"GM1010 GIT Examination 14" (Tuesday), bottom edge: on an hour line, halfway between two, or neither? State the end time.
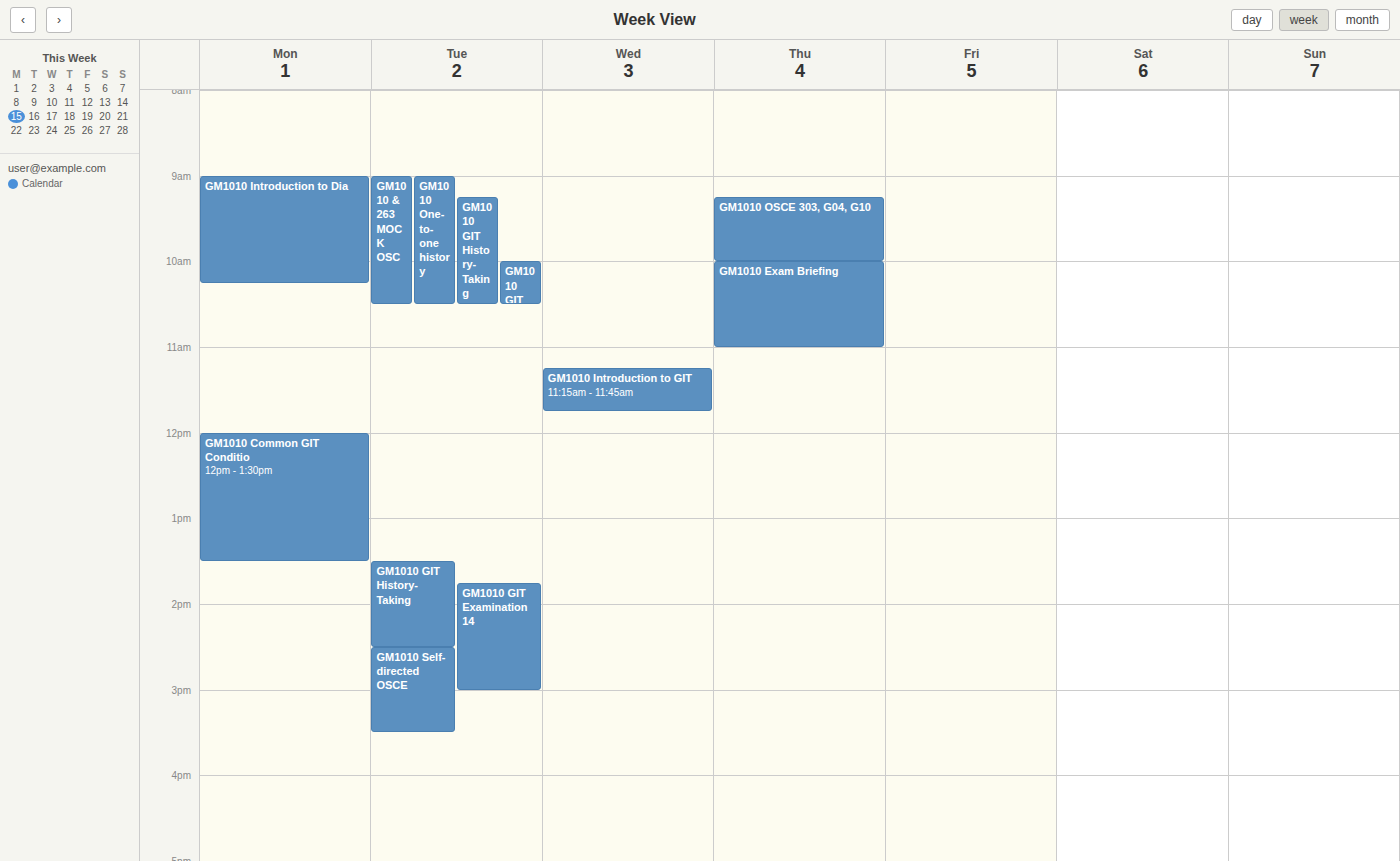
3:00 PM -- exactly on the 3 PM line.